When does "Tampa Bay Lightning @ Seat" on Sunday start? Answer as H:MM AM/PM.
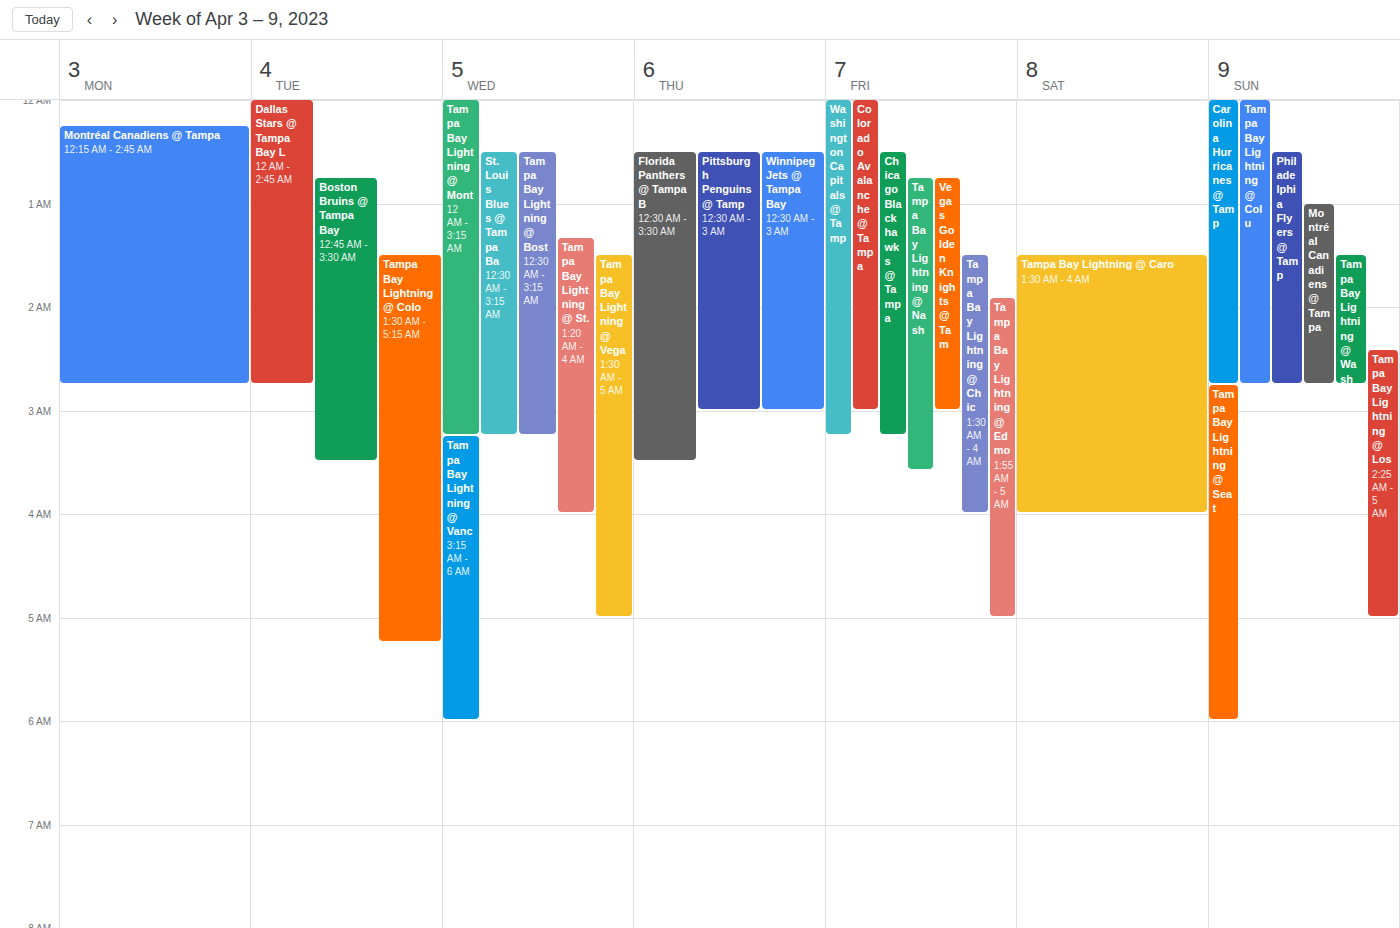
2:45 AM